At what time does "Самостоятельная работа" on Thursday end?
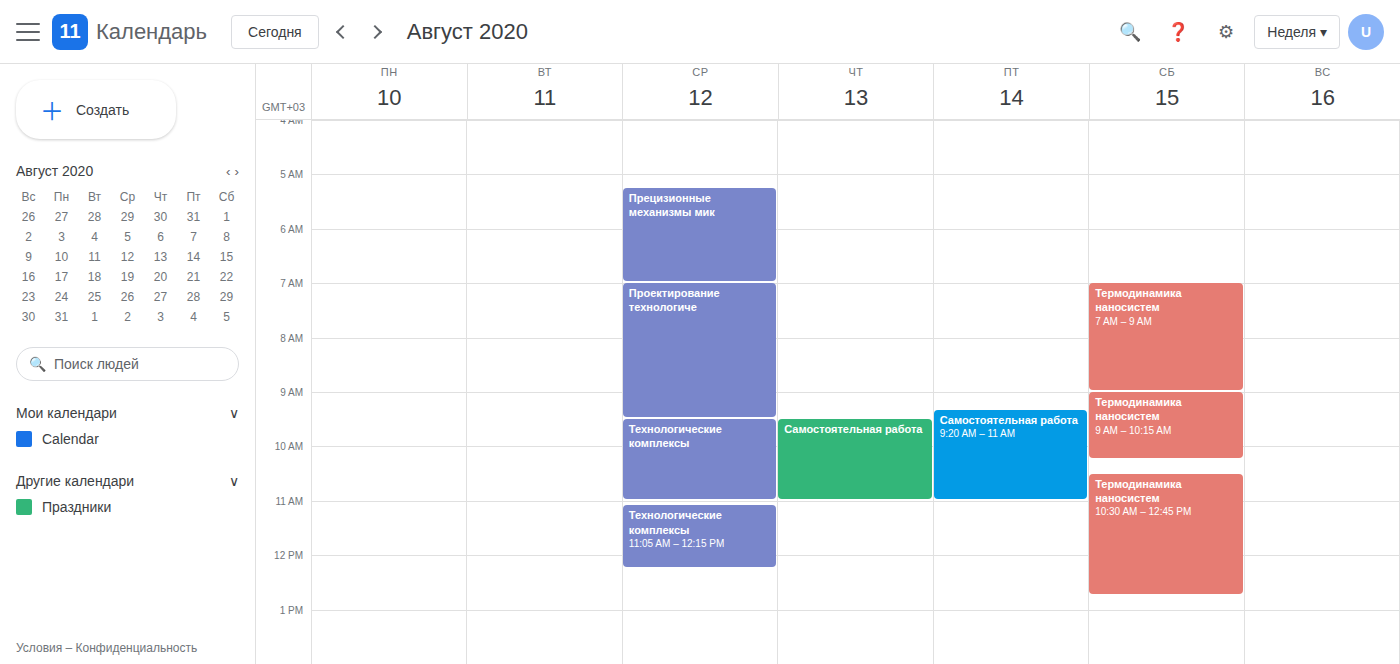
11:00 AM